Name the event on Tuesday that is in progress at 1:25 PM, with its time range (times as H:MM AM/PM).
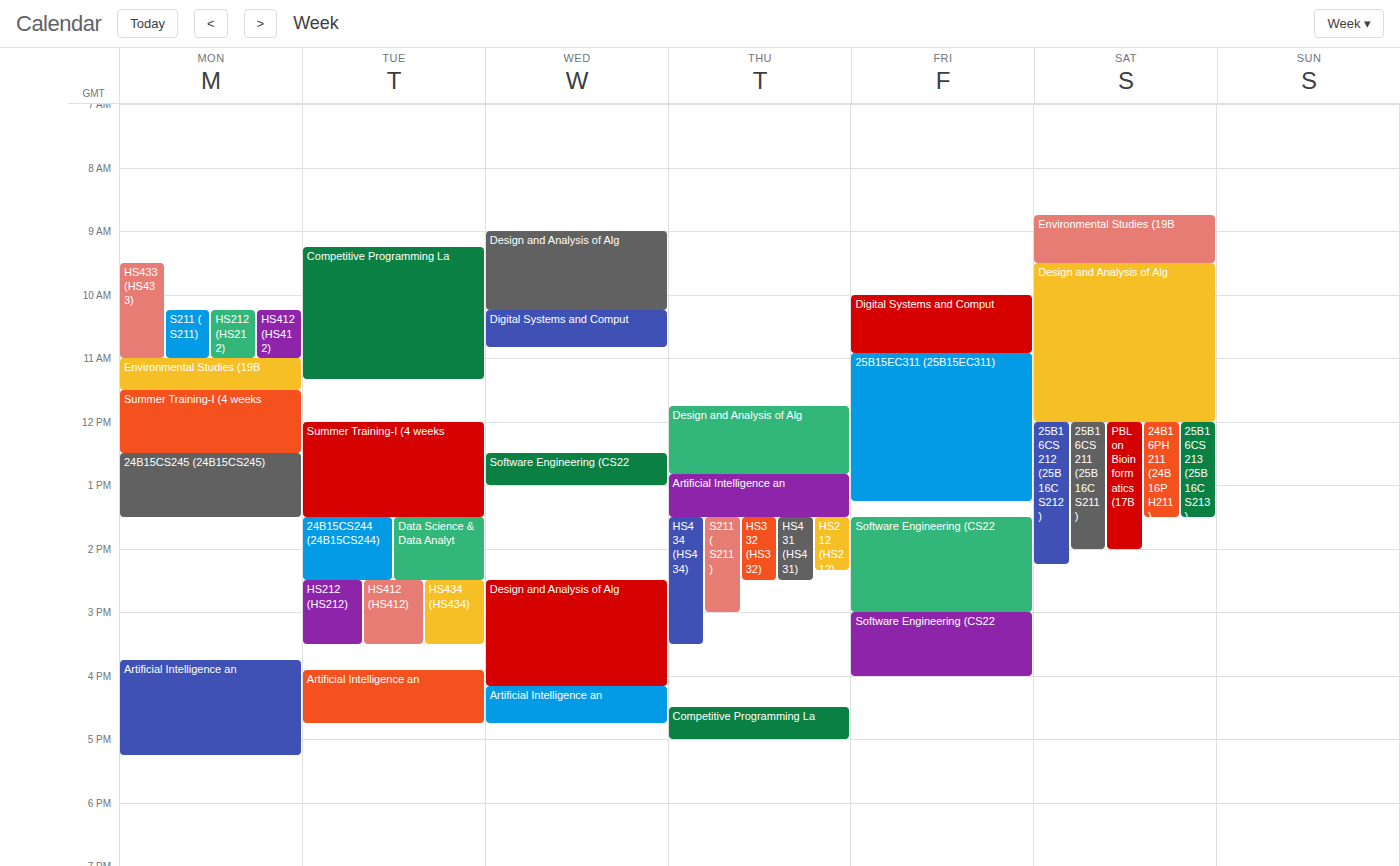
"Summer Training-I (4 weeks", 12:00 PM to 1:30 PM